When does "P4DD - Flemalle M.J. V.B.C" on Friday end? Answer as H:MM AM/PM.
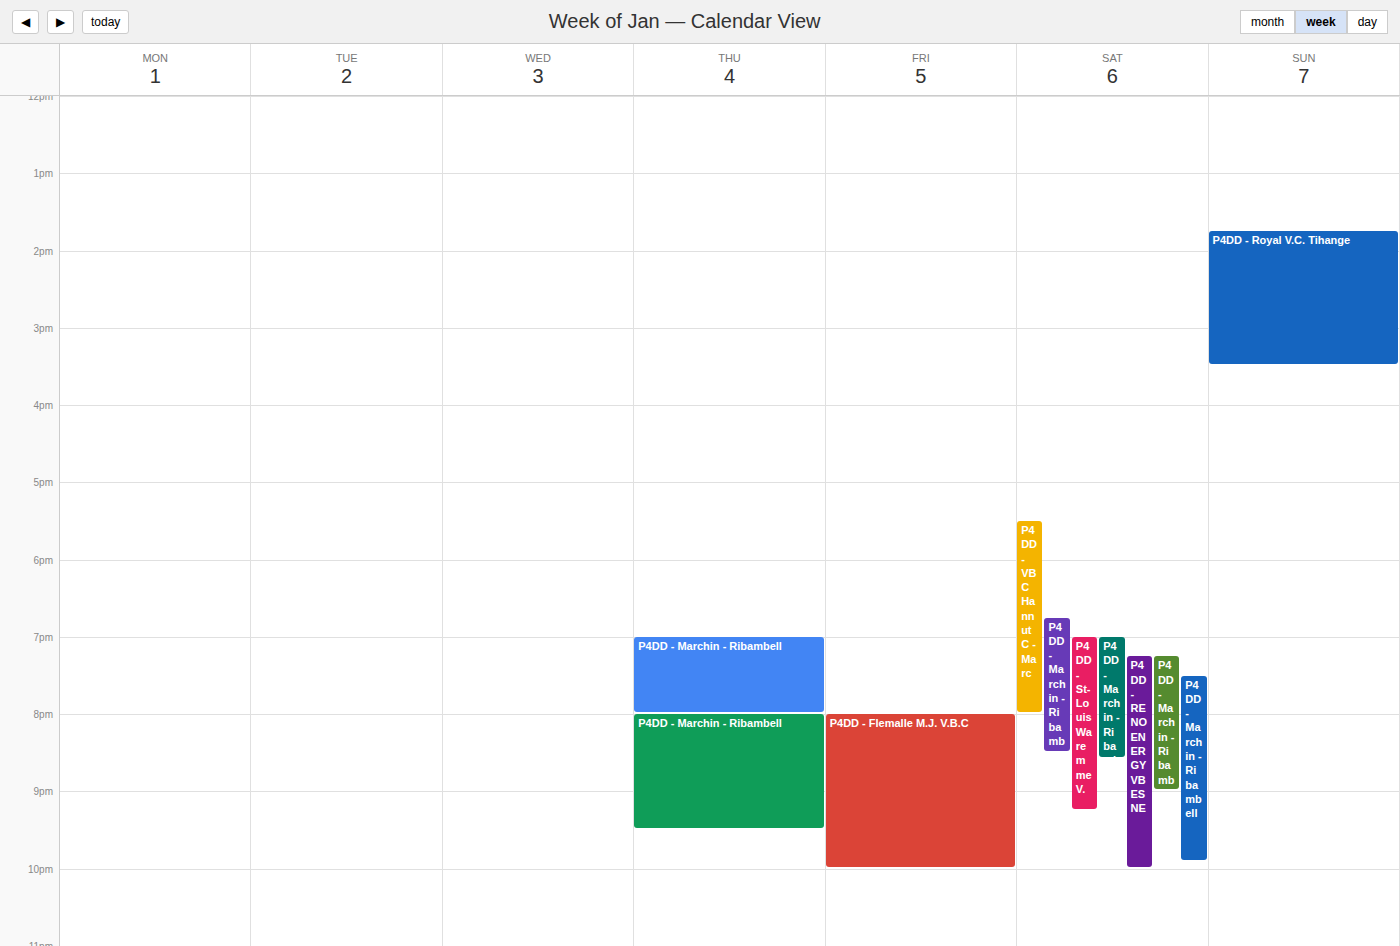
10:00 PM